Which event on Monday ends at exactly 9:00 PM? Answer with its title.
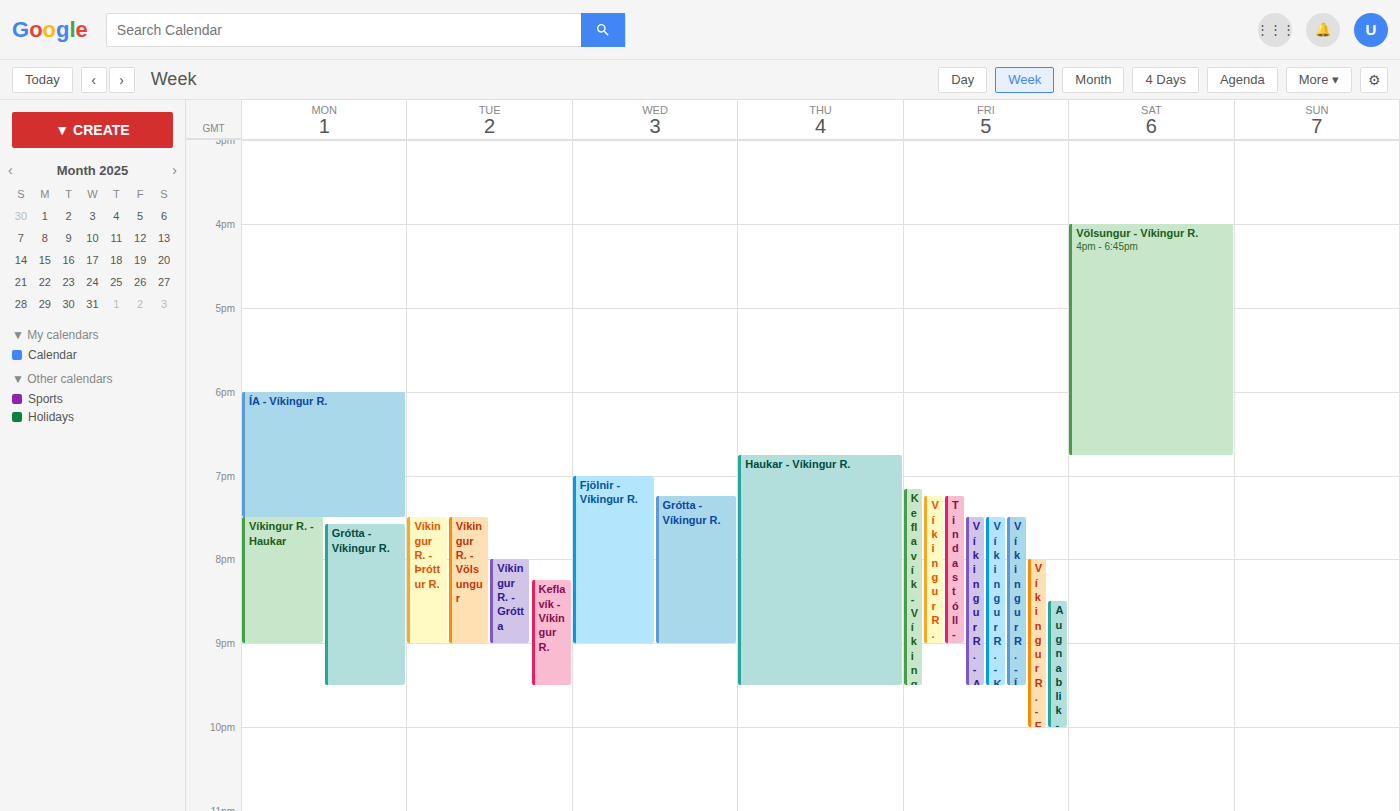
"Víkingur R. - Haukar"